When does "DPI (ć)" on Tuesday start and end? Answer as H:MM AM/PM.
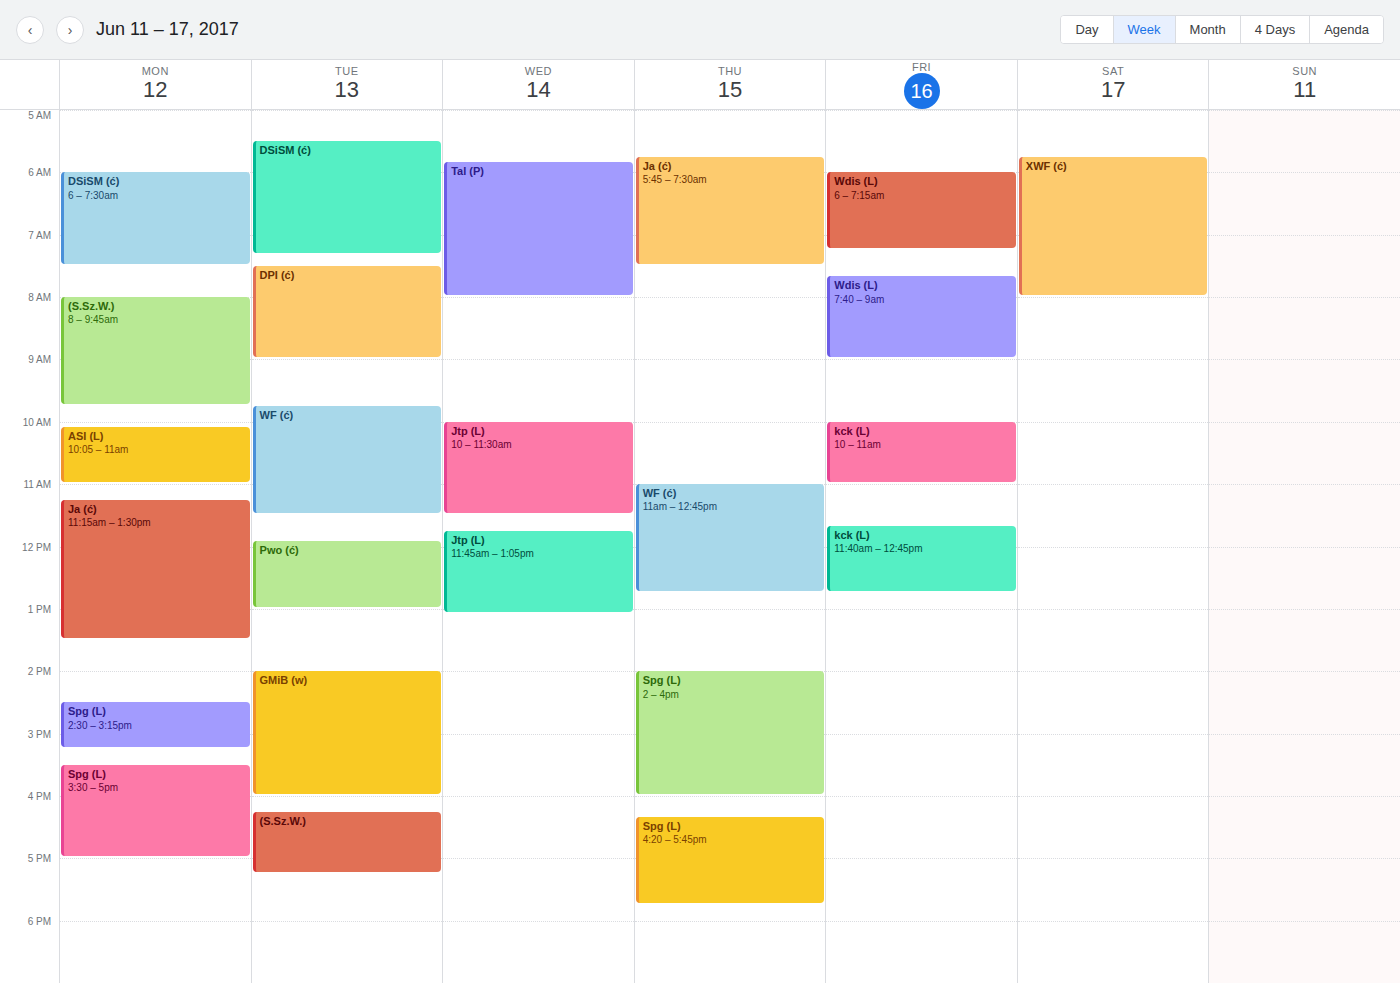
7:30 AM to 9:00 AM